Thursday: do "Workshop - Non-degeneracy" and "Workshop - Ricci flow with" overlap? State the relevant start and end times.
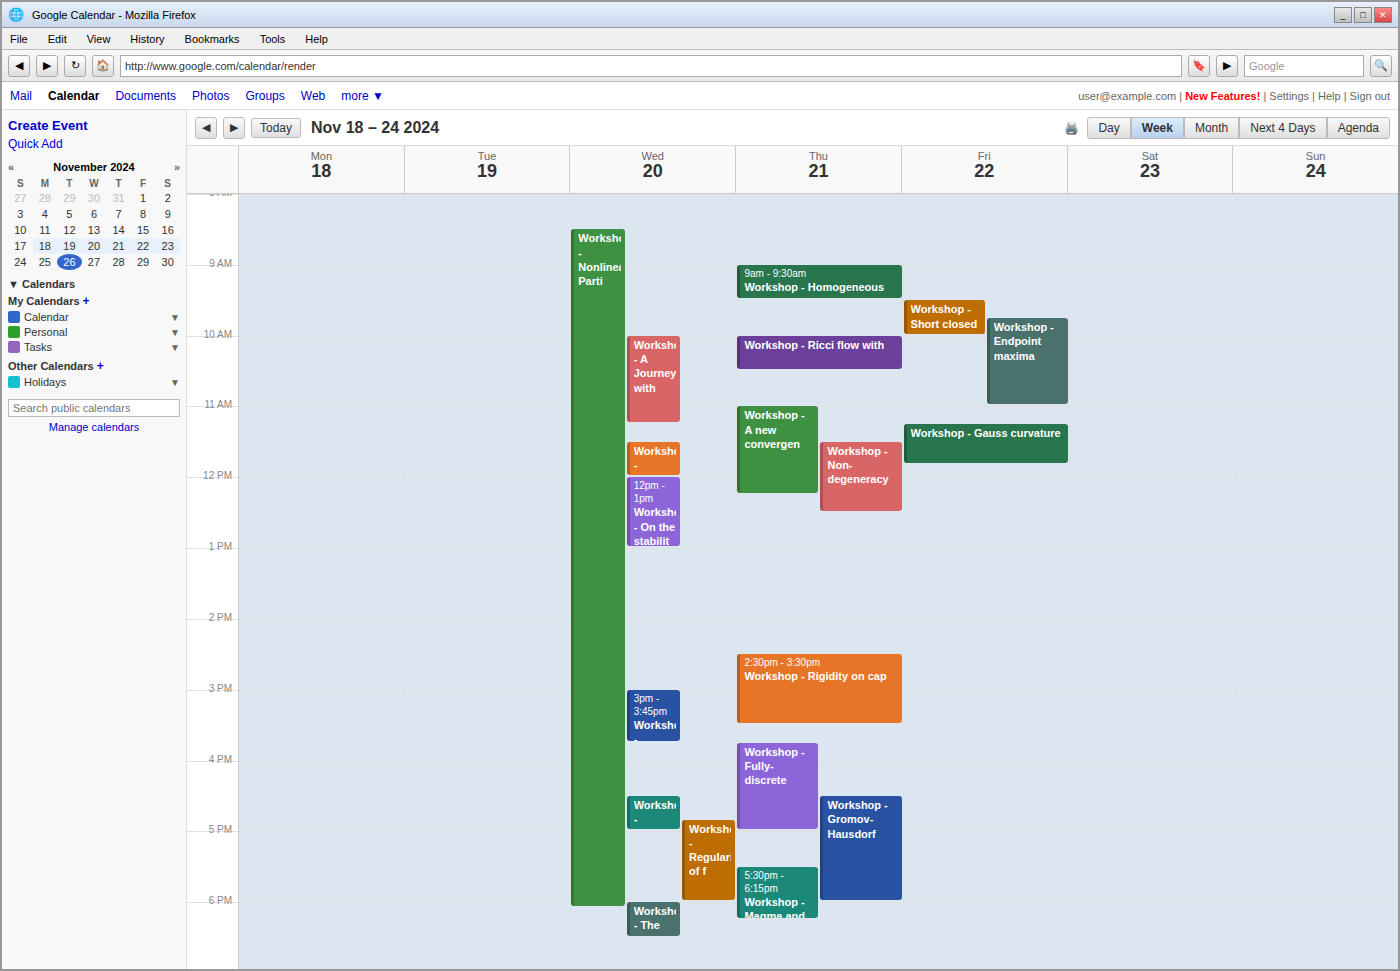
"Workshop - Ricci flow with" ends at 10:30 AM and "Workshop - Non-degeneracy" starts at 11:30 AM -- no overlap.